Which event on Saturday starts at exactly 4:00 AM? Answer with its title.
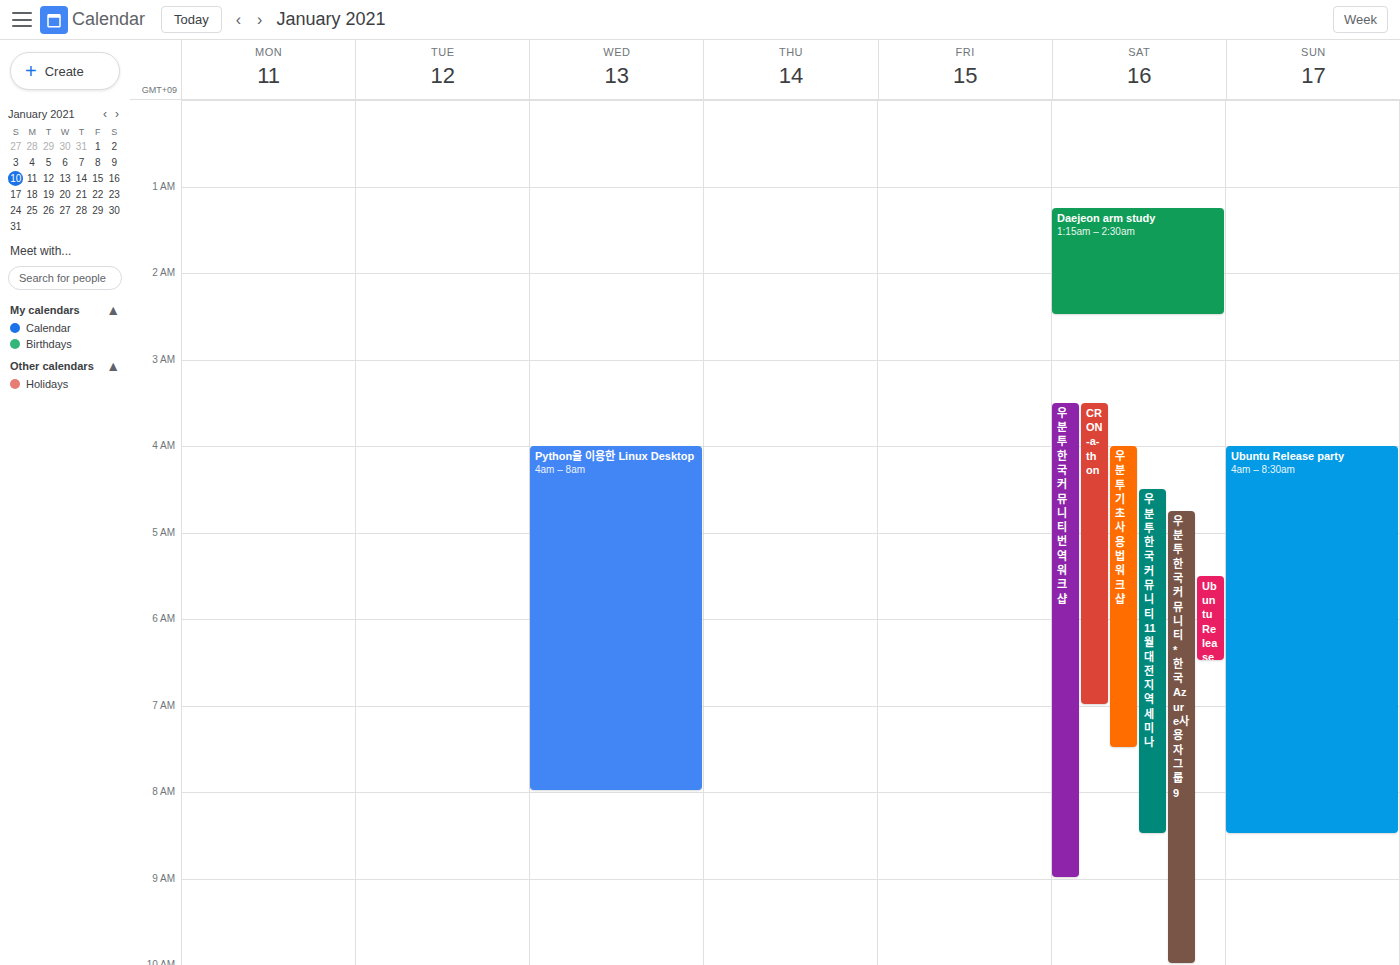
"우분투 기초 사용법 워크샵"